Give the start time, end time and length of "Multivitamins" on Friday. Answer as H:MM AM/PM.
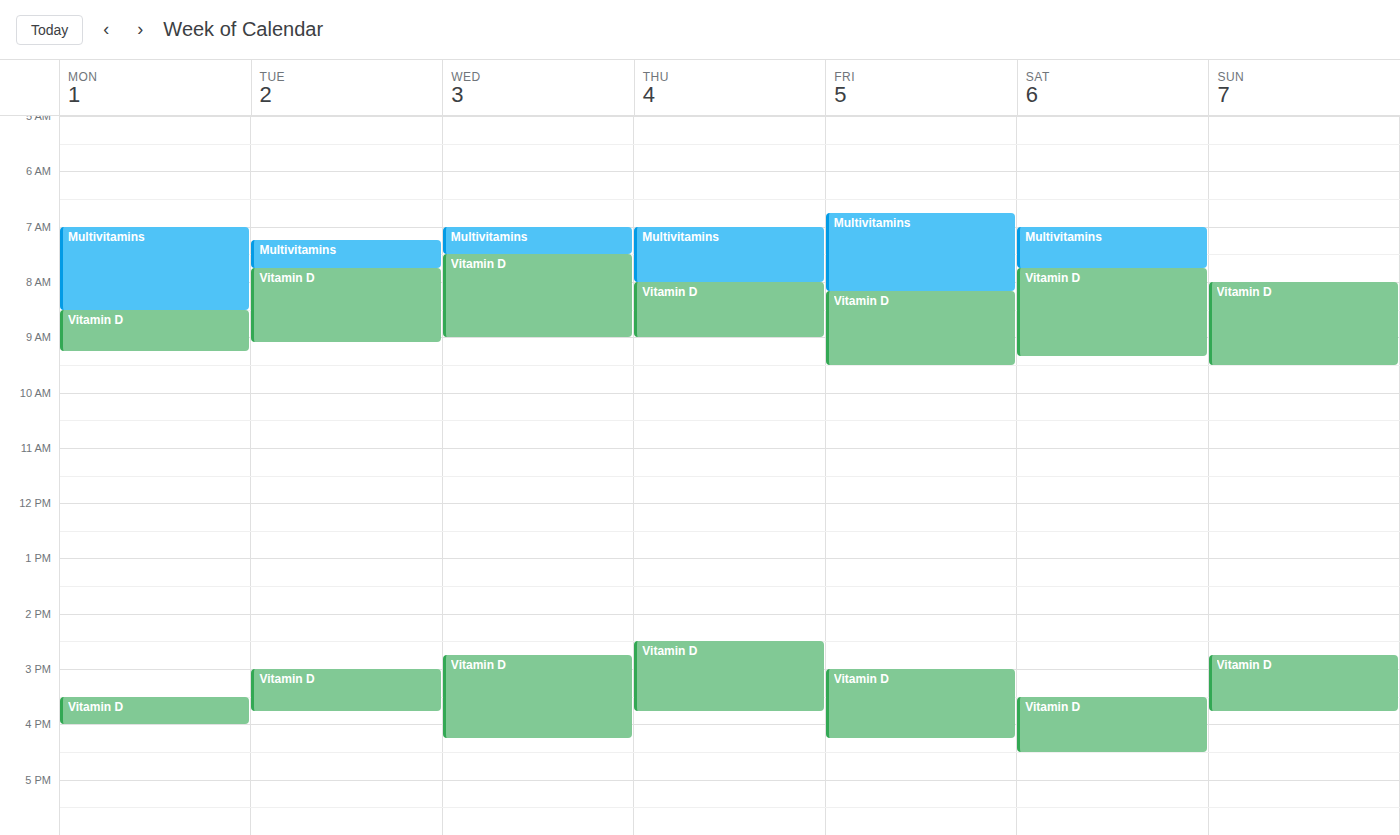
6:45 AM to 8:10 AM, 1 hour 25 minutes